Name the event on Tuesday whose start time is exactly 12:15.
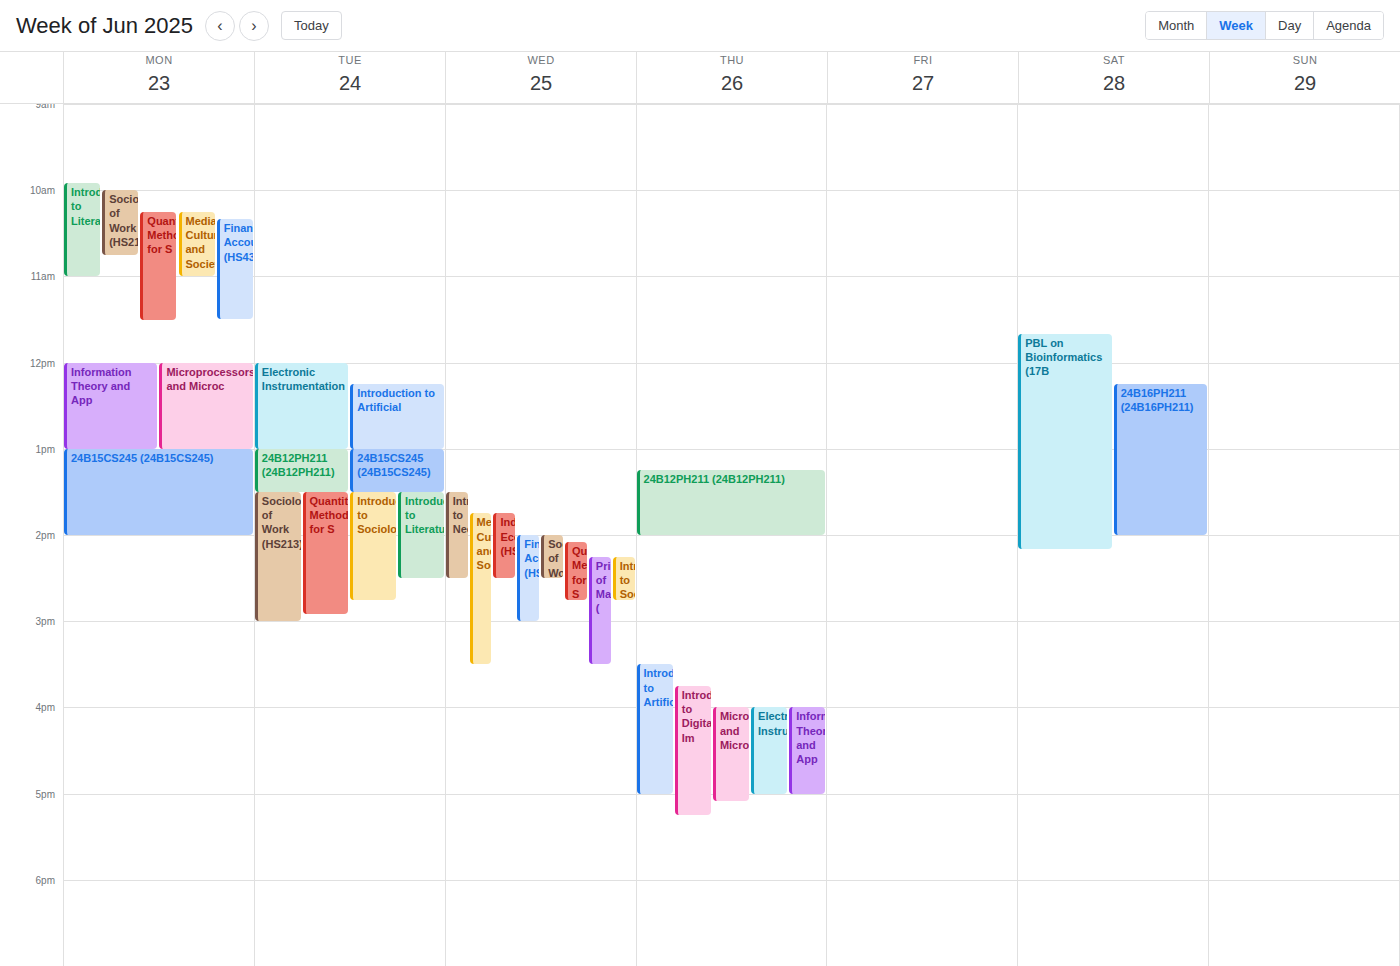
"Introduction to Artificial"